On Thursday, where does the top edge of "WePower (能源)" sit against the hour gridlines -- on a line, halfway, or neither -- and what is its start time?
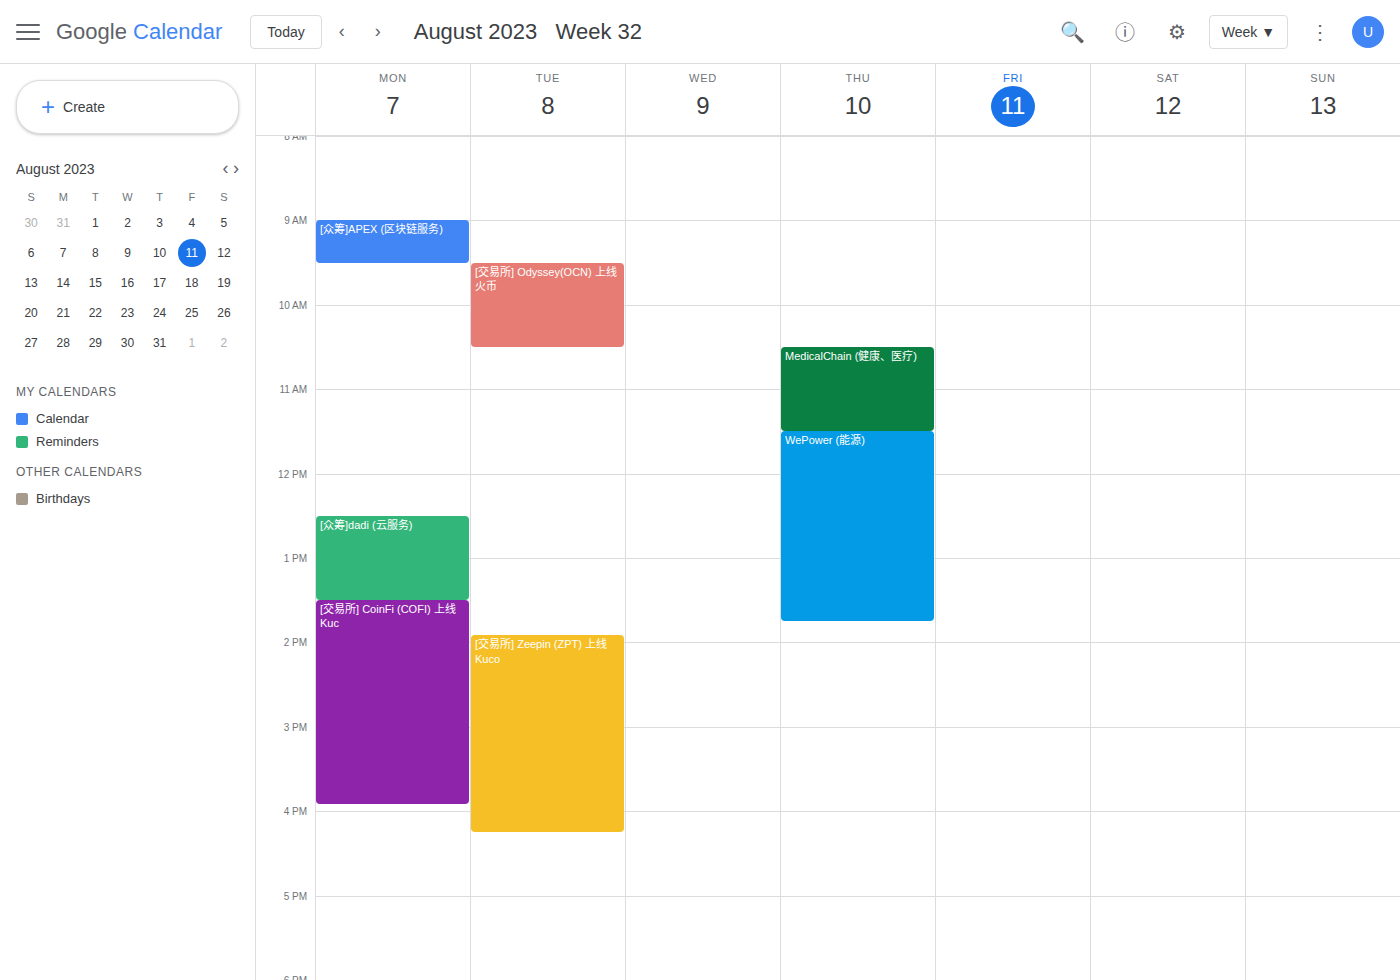
11:30 AM -- halfway between the 11 AM and 12 PM lines.